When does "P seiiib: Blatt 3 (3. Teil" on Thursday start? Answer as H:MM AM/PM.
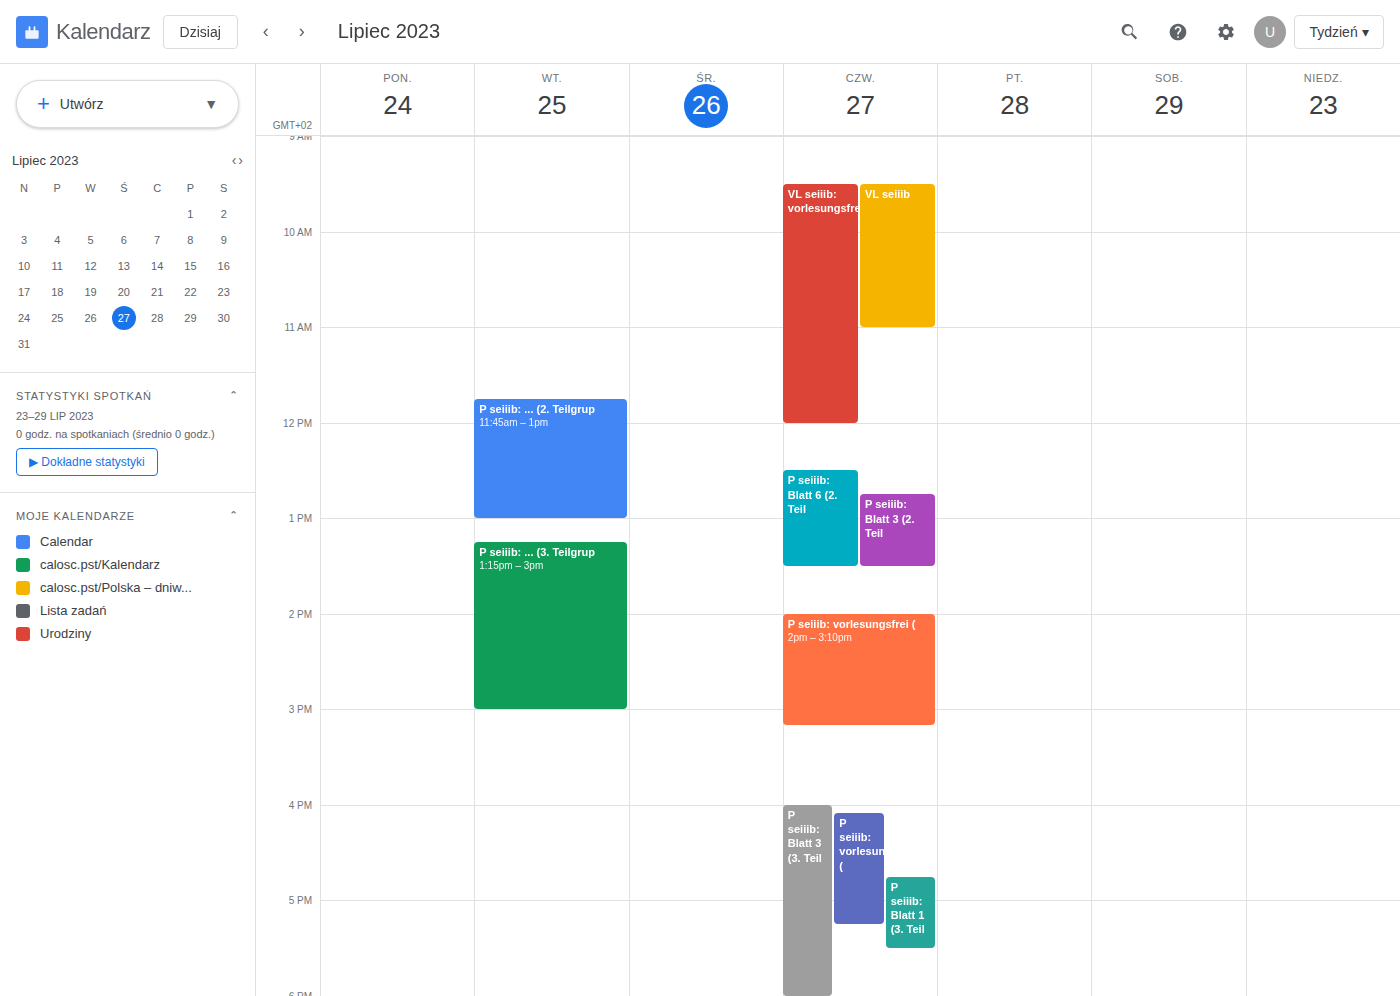
4:00 PM